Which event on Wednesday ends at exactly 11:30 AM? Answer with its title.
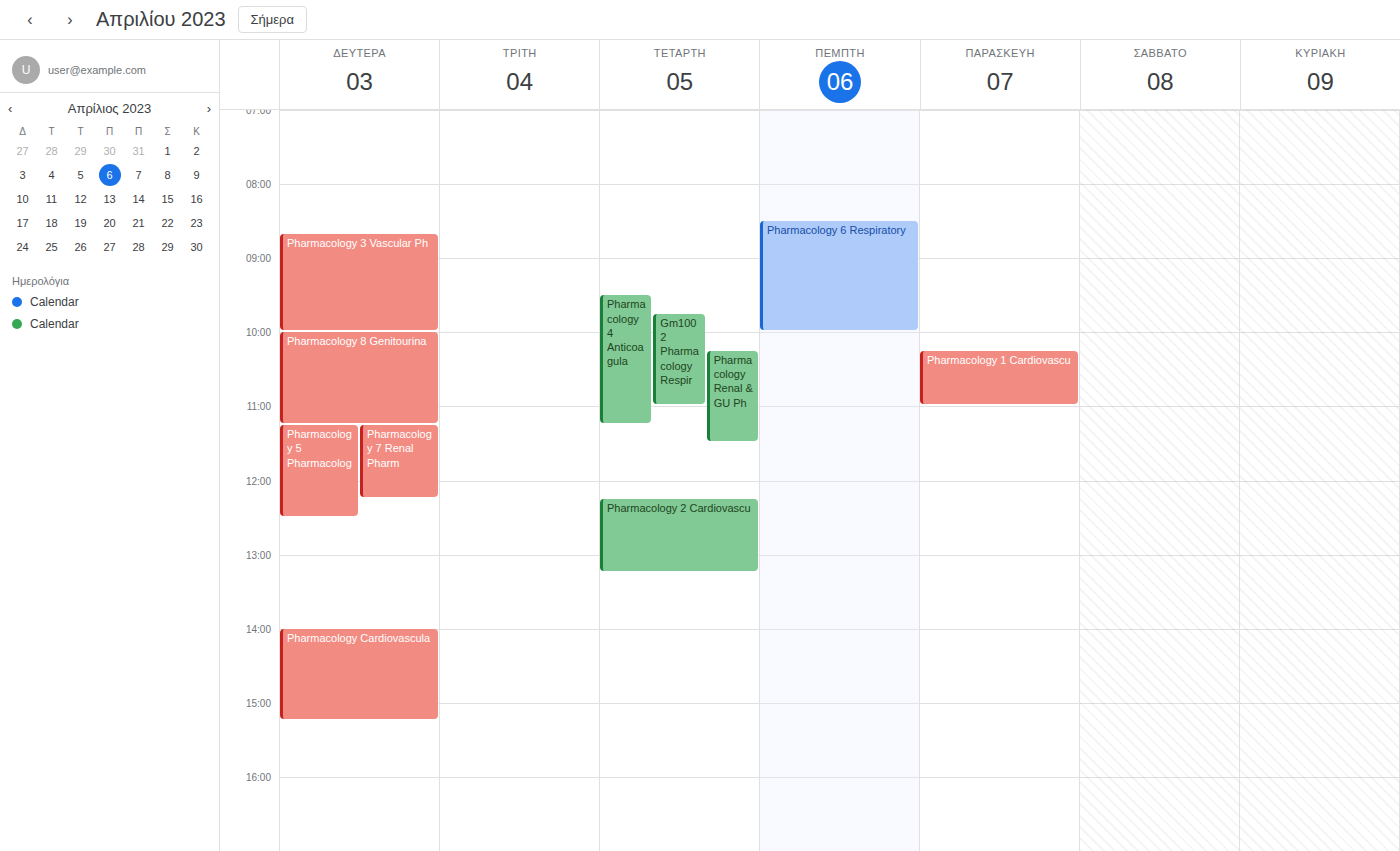
"Pharmacology Renal & GU Ph"